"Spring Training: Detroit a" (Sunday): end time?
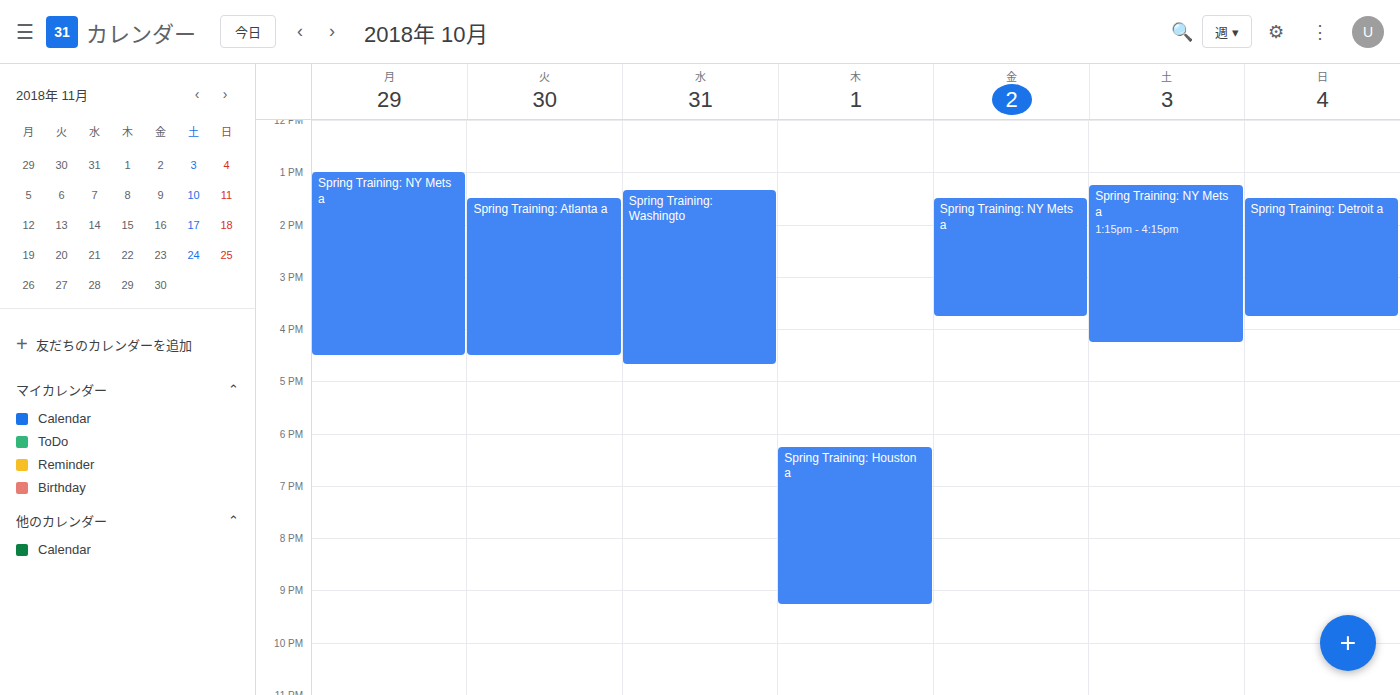
3:45 PM